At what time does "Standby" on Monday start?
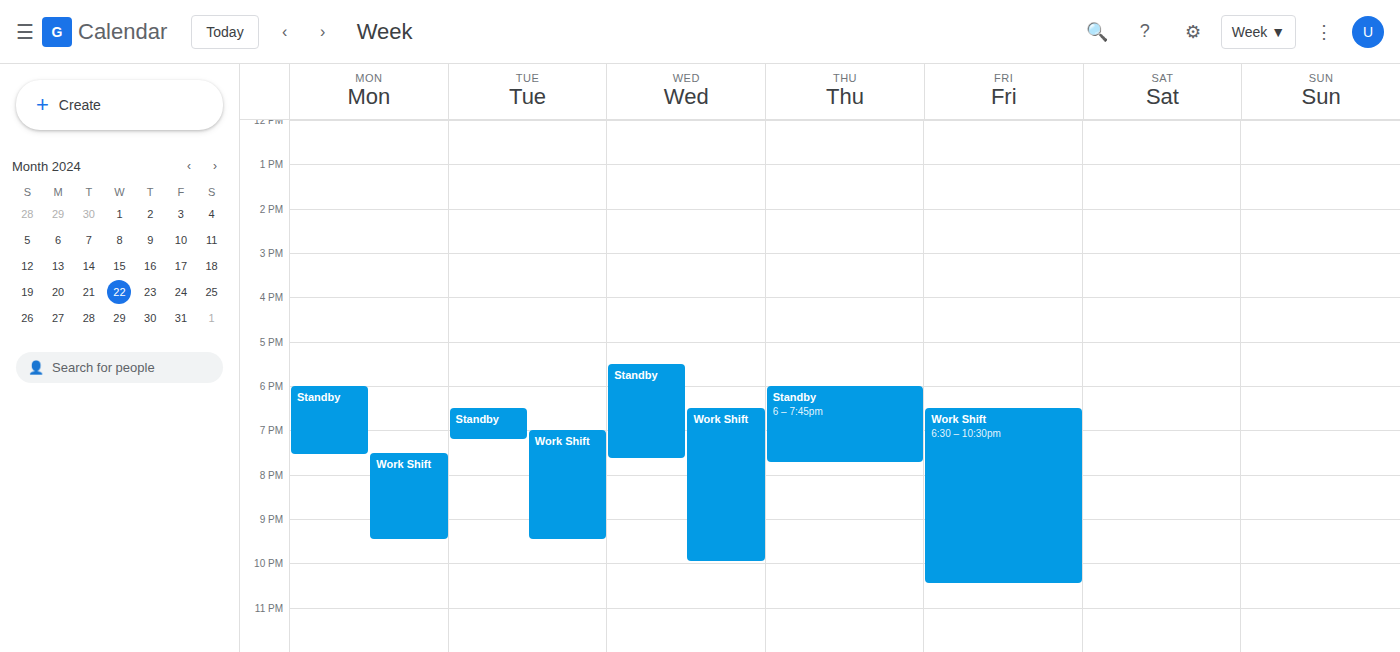
6:00 PM